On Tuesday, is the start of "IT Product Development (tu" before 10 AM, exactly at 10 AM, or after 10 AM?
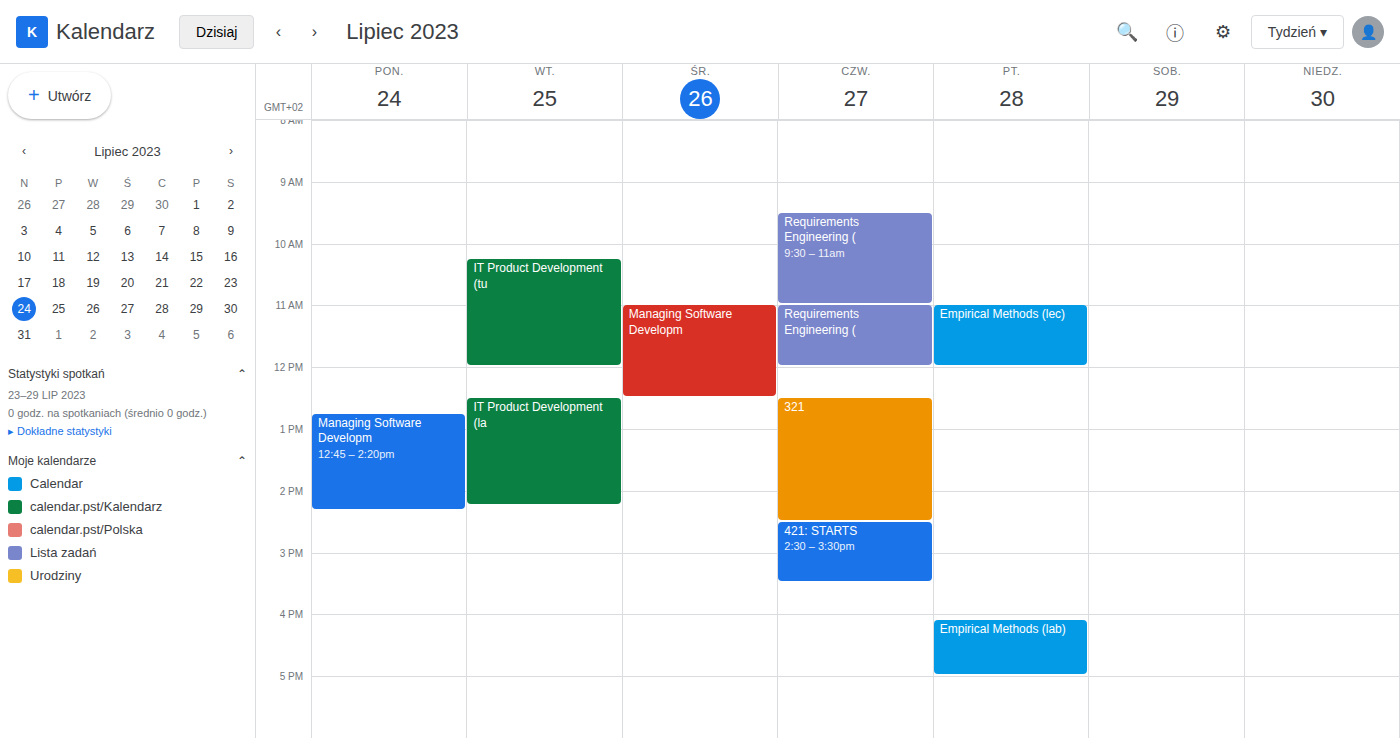
10:15 AM -- after 10 AM, 15 minutes below the 10 AM line.